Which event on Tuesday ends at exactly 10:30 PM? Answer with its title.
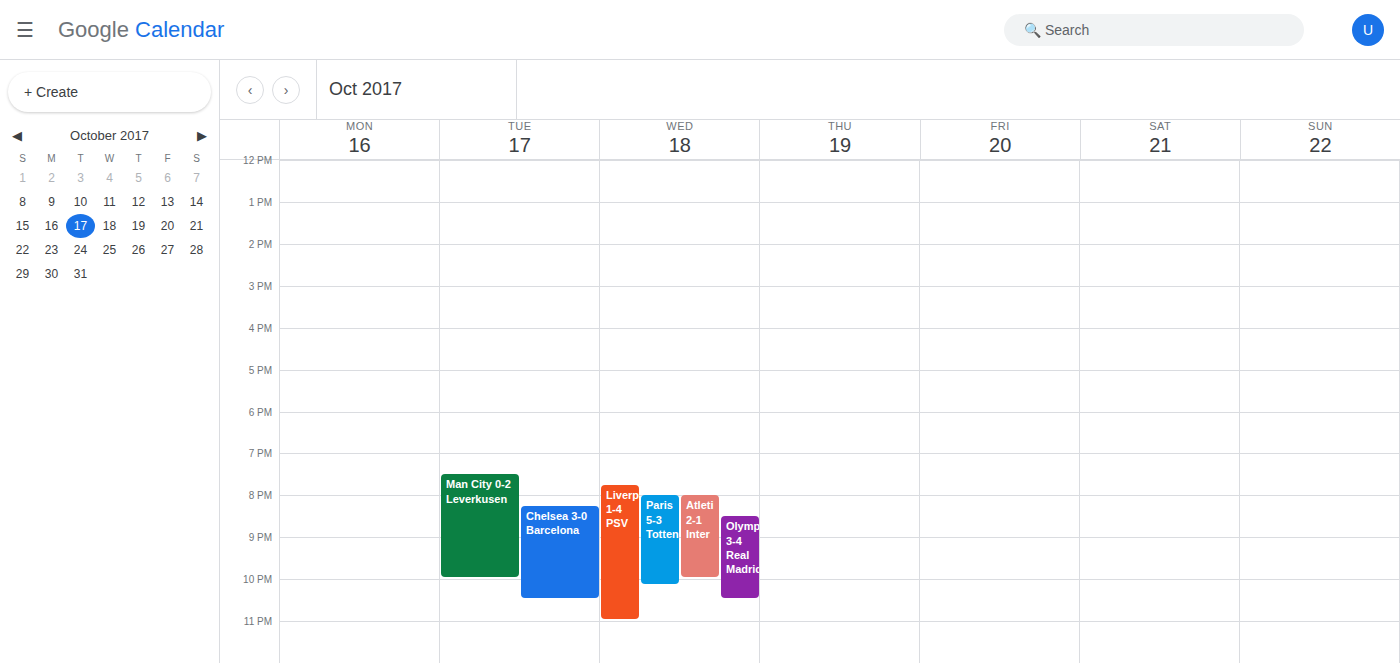
"Chelsea 3-0 Barcelona"